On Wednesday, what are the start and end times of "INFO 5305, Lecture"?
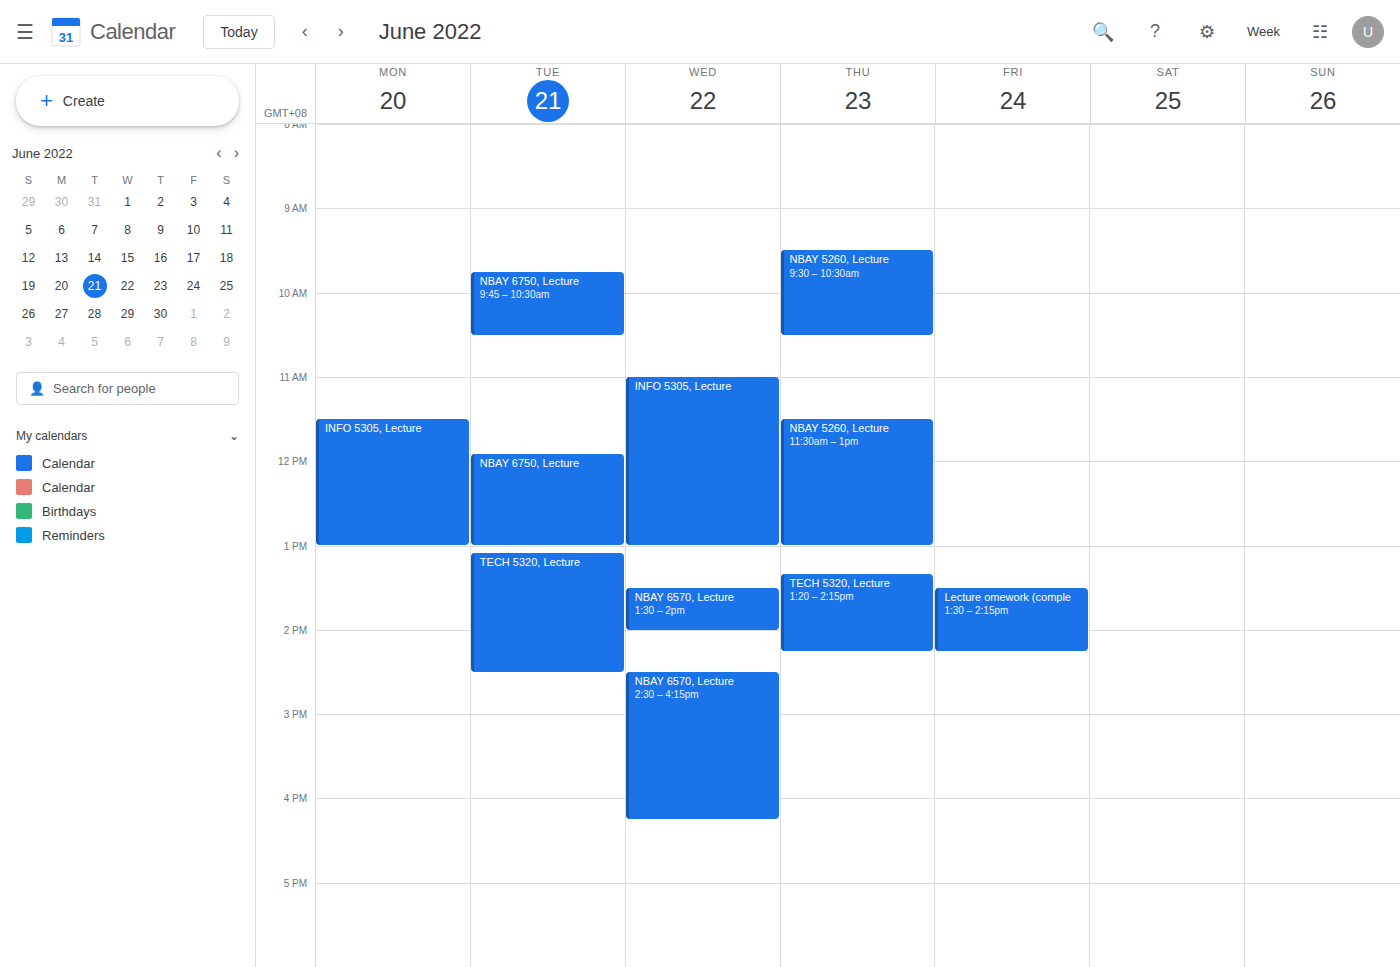
11:00 AM to 1:00 PM